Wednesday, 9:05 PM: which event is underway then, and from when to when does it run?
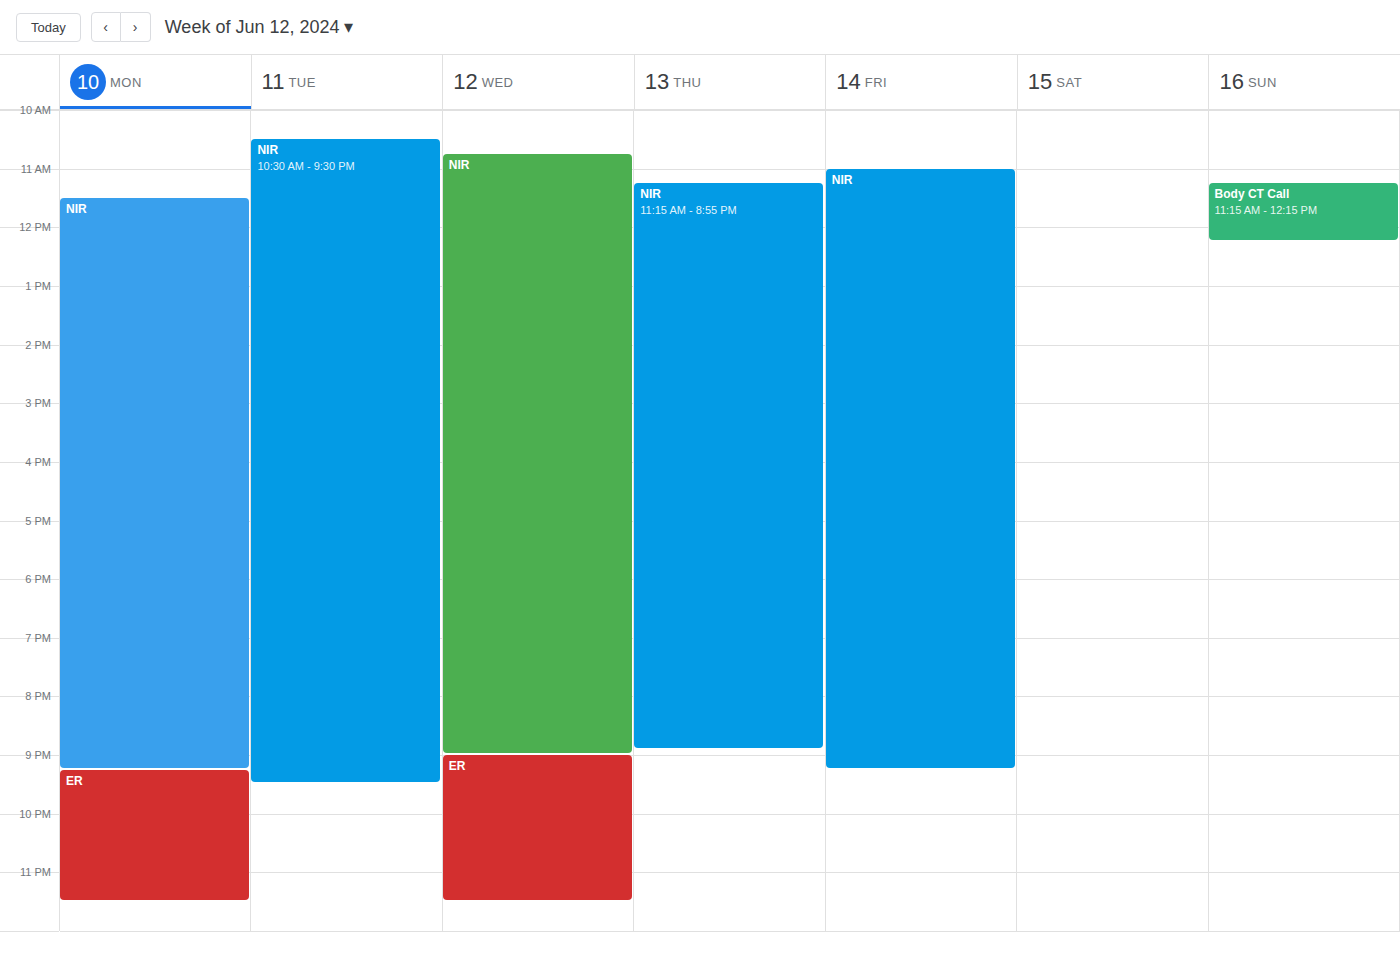
"ER", 9:00 PM to 11:30 PM